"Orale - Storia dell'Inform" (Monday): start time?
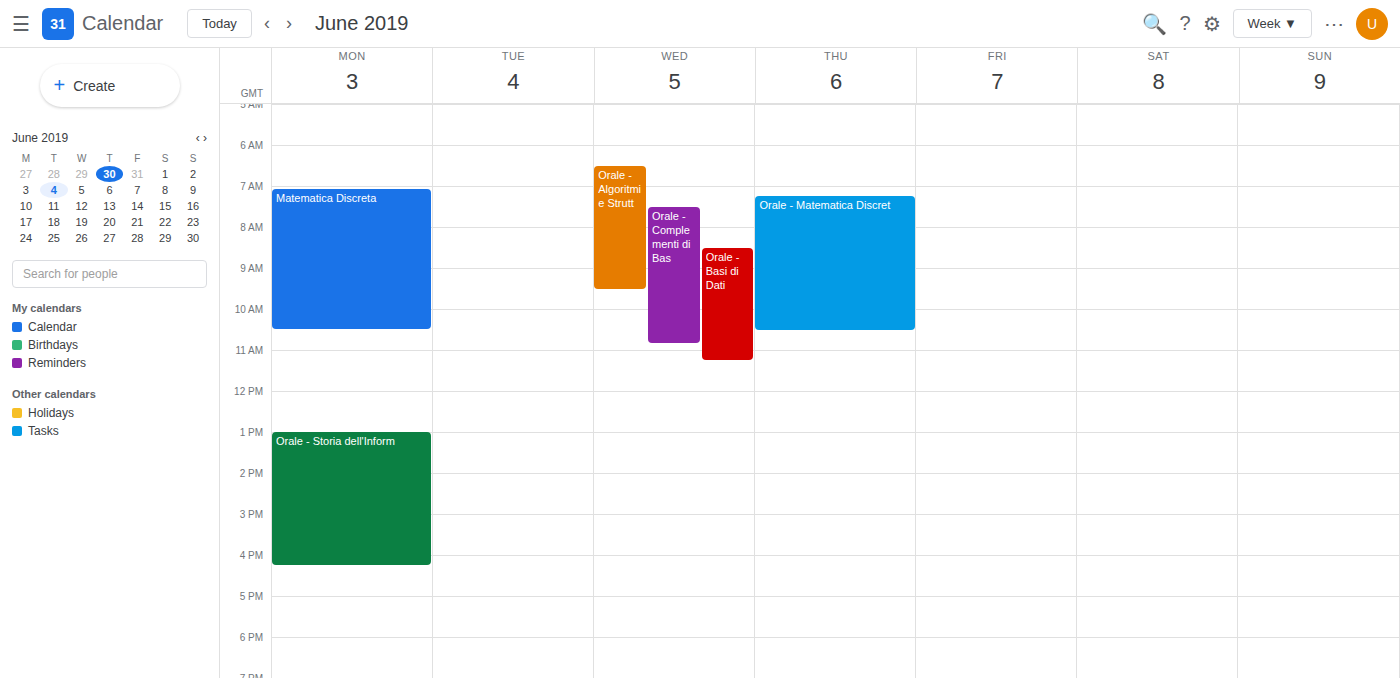
1:00 PM